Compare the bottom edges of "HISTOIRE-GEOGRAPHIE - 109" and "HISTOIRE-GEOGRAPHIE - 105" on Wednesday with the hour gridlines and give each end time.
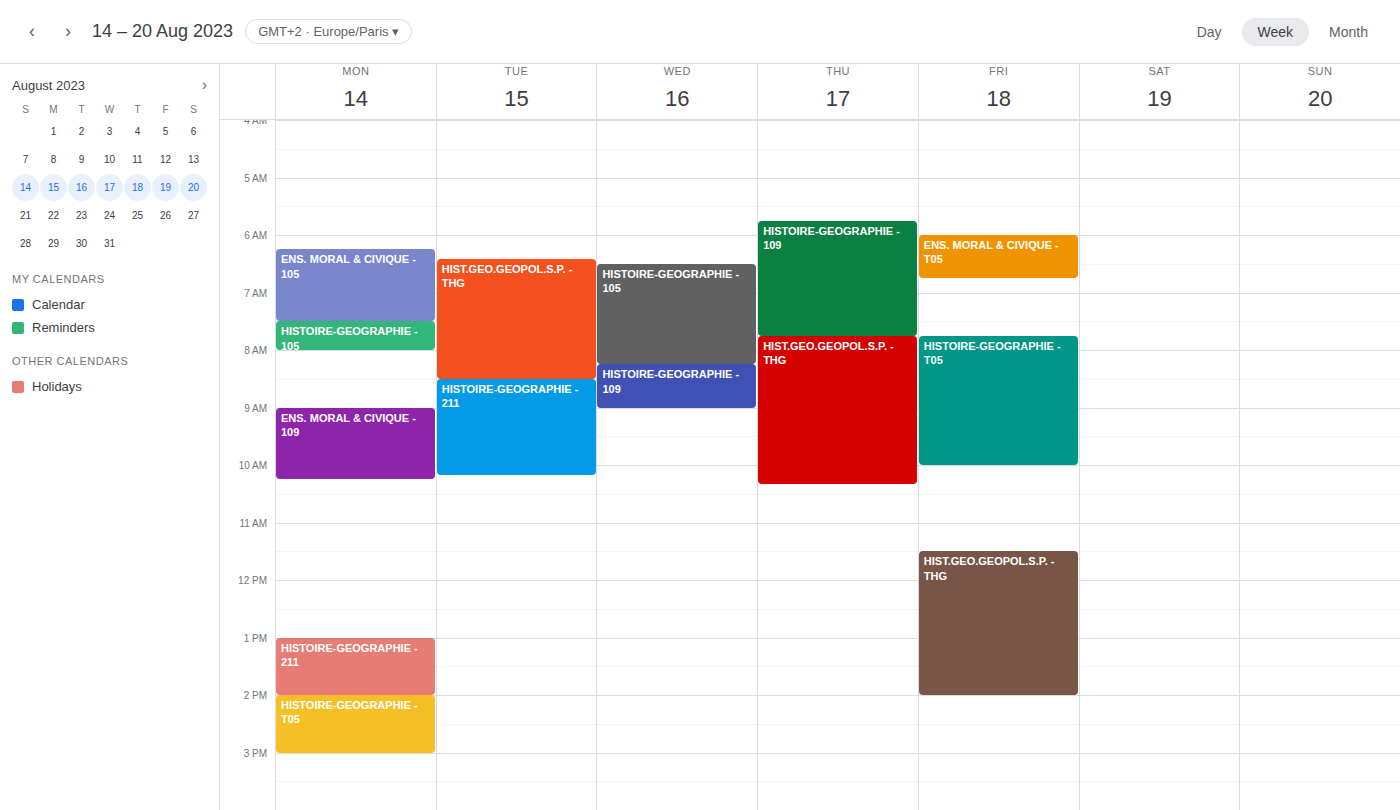
"HISTOIRE-GEOGRAPHIE - 109": 9:00 AM, exactly on the 9 AM line. "HISTOIRE-GEOGRAPHIE - 105": 8:15 AM, neither: a quarter of the way from the 8 AM line to the 9 AM line.